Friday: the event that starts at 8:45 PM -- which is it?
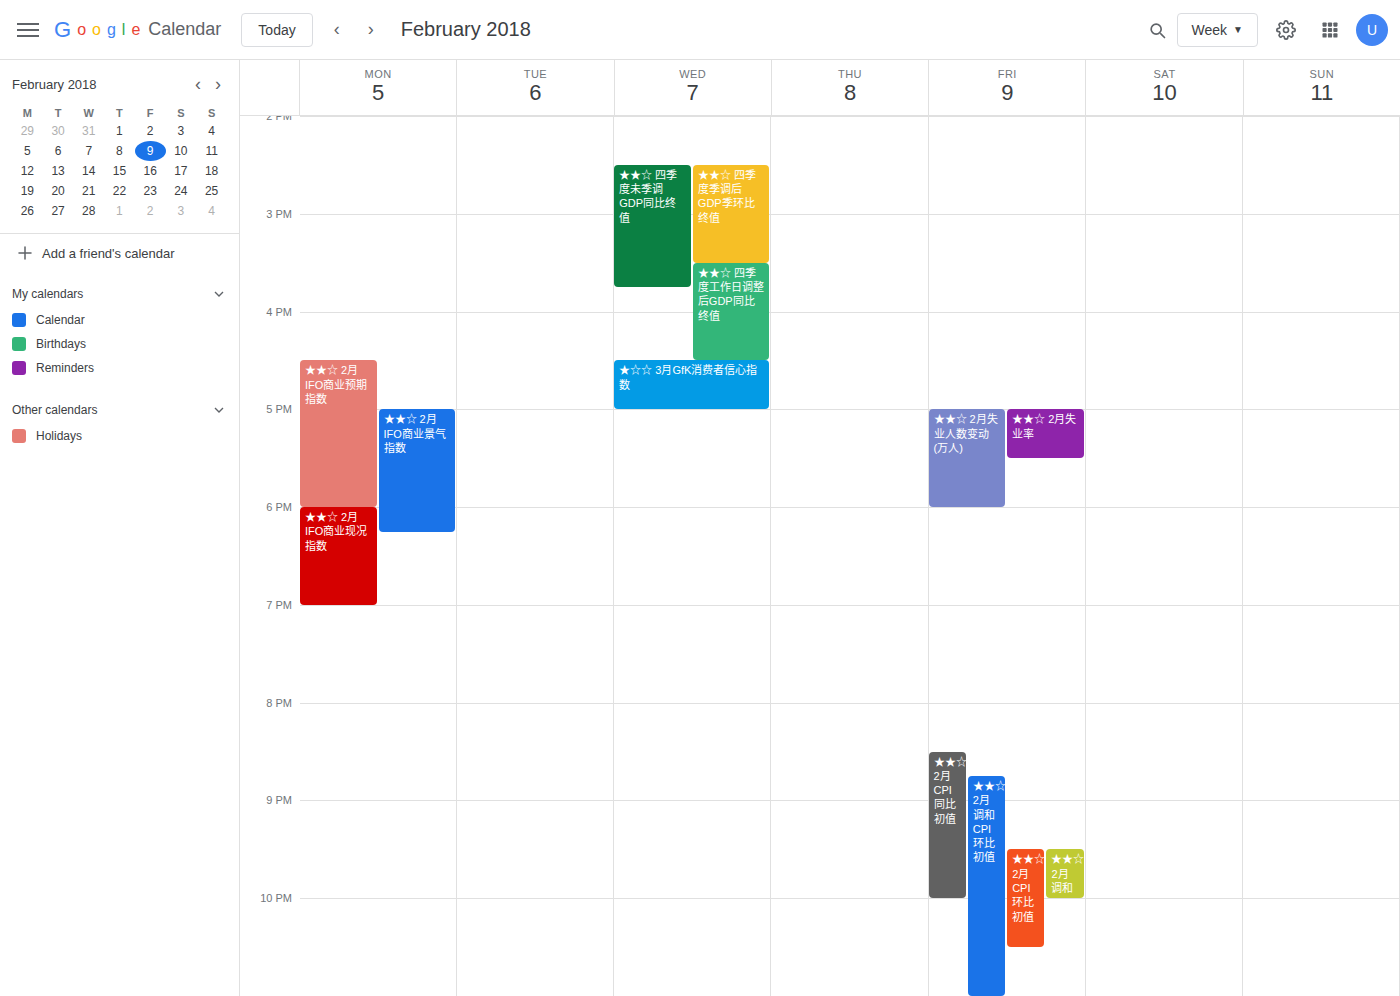
"★★☆ 2月调和CPI环比初值"